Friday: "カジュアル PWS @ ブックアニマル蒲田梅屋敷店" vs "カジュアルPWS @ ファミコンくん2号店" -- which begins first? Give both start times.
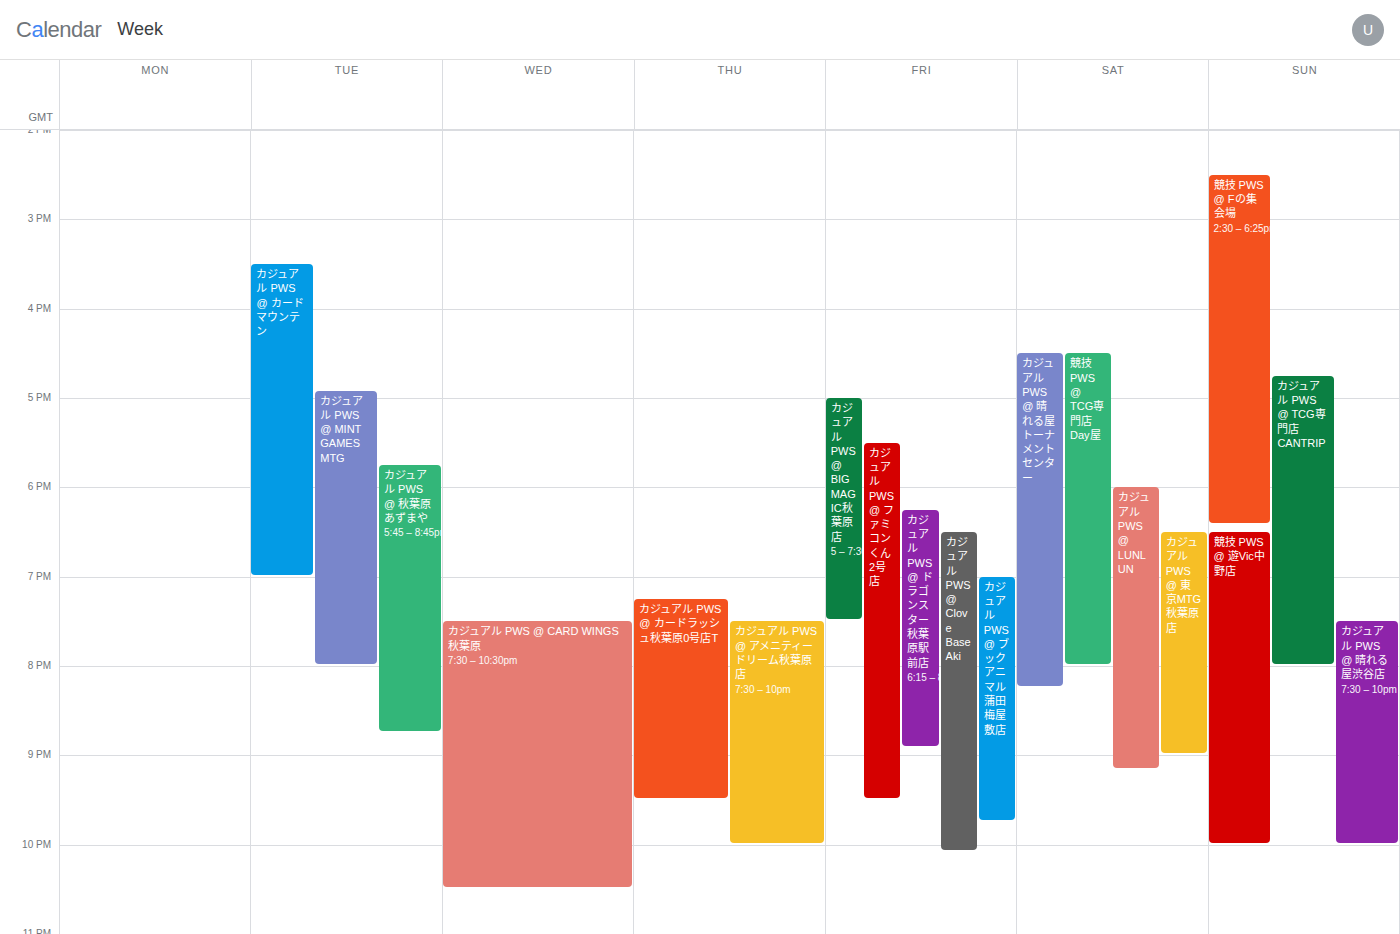
"カジュアルPWS @ ファミコンくん2号店" 5:30 PM; "カジュアル PWS @ ブックアニマル蒲田梅屋敷店" 7:00 PM.